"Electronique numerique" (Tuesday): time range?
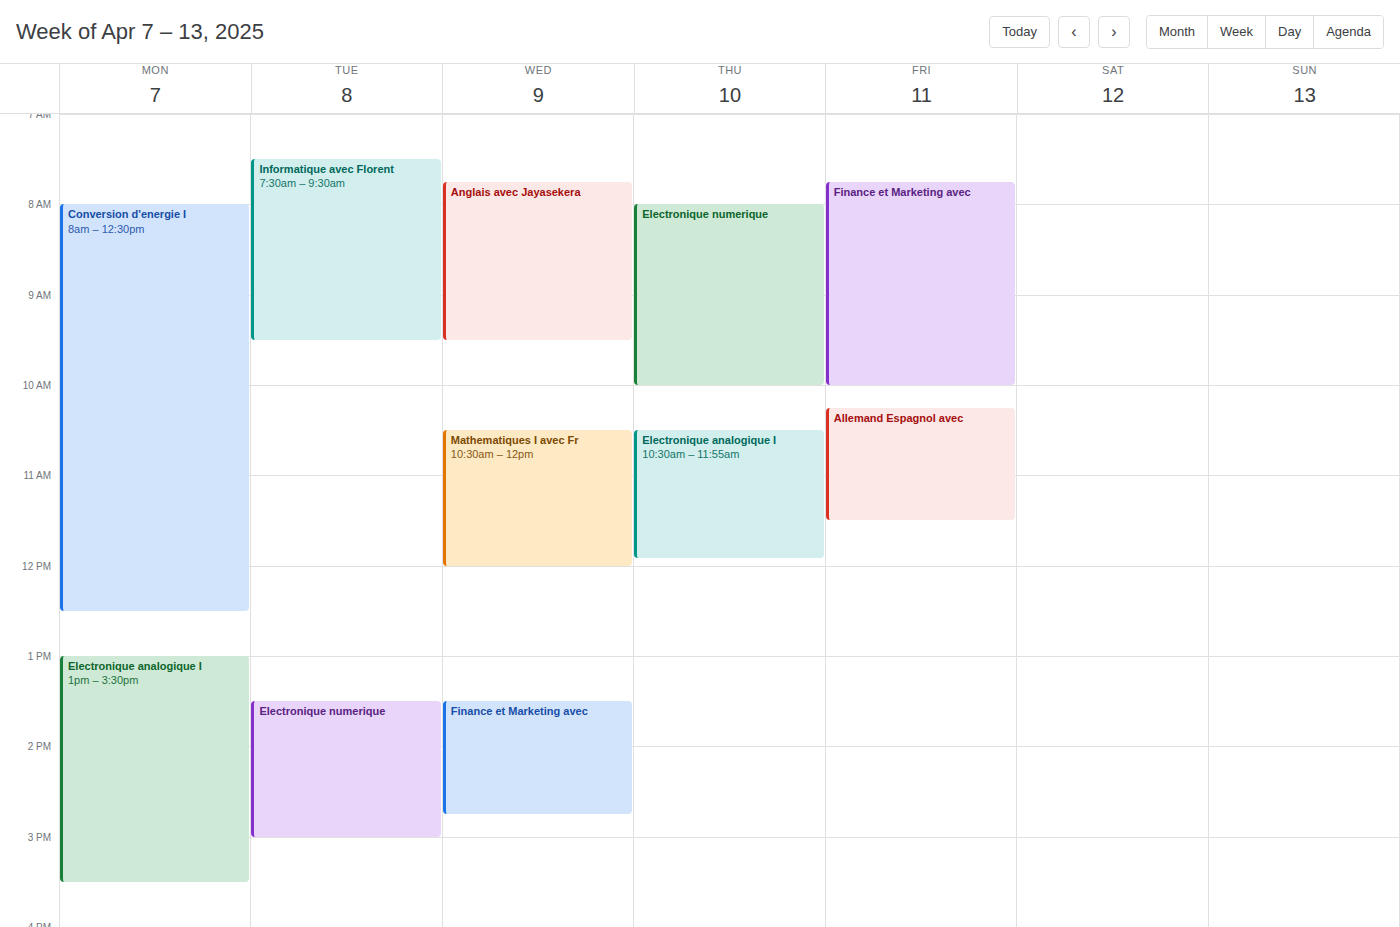
13:30 to 15:00